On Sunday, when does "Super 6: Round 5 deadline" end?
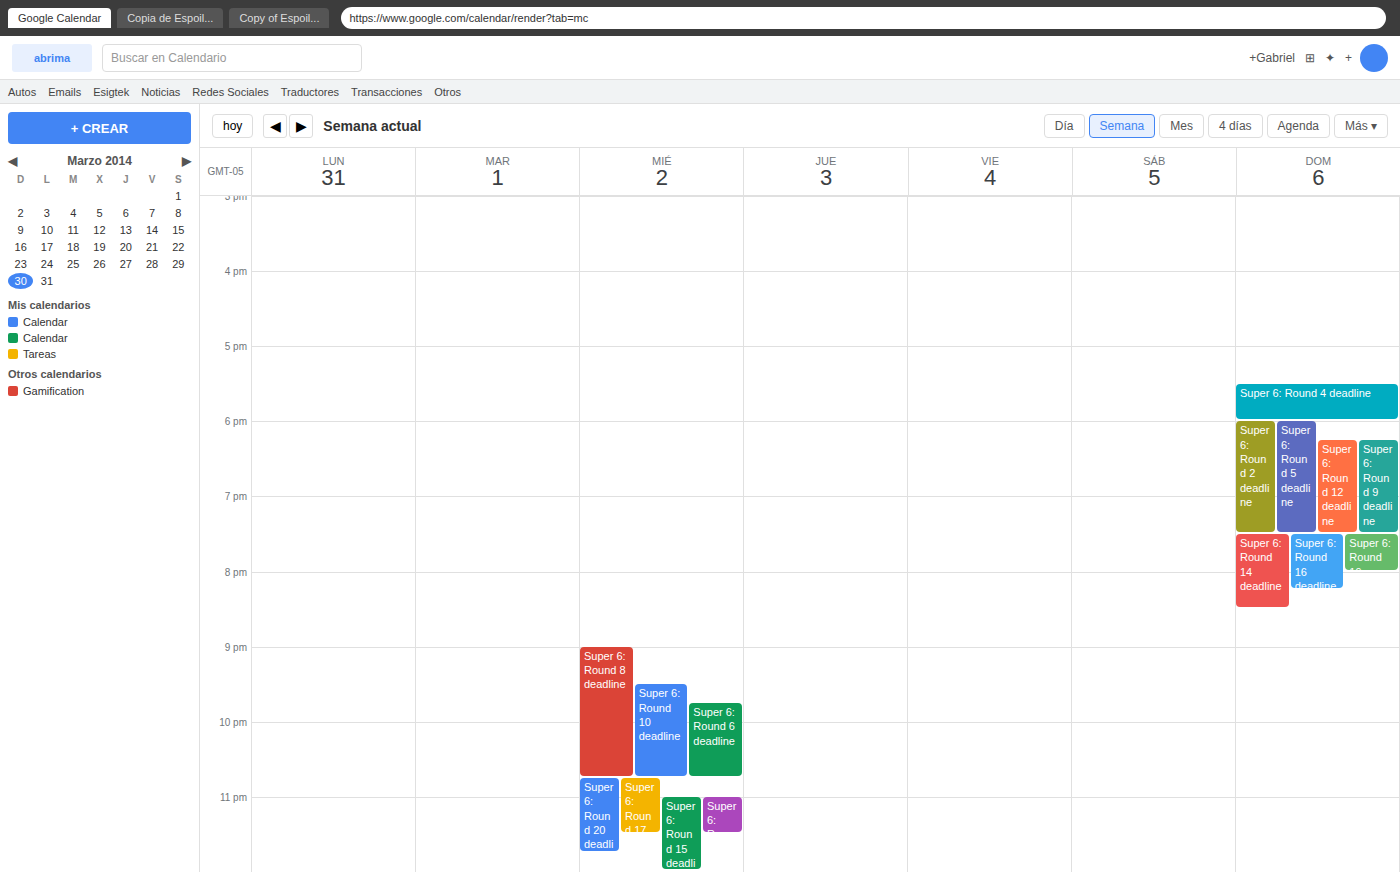
7:30 PM